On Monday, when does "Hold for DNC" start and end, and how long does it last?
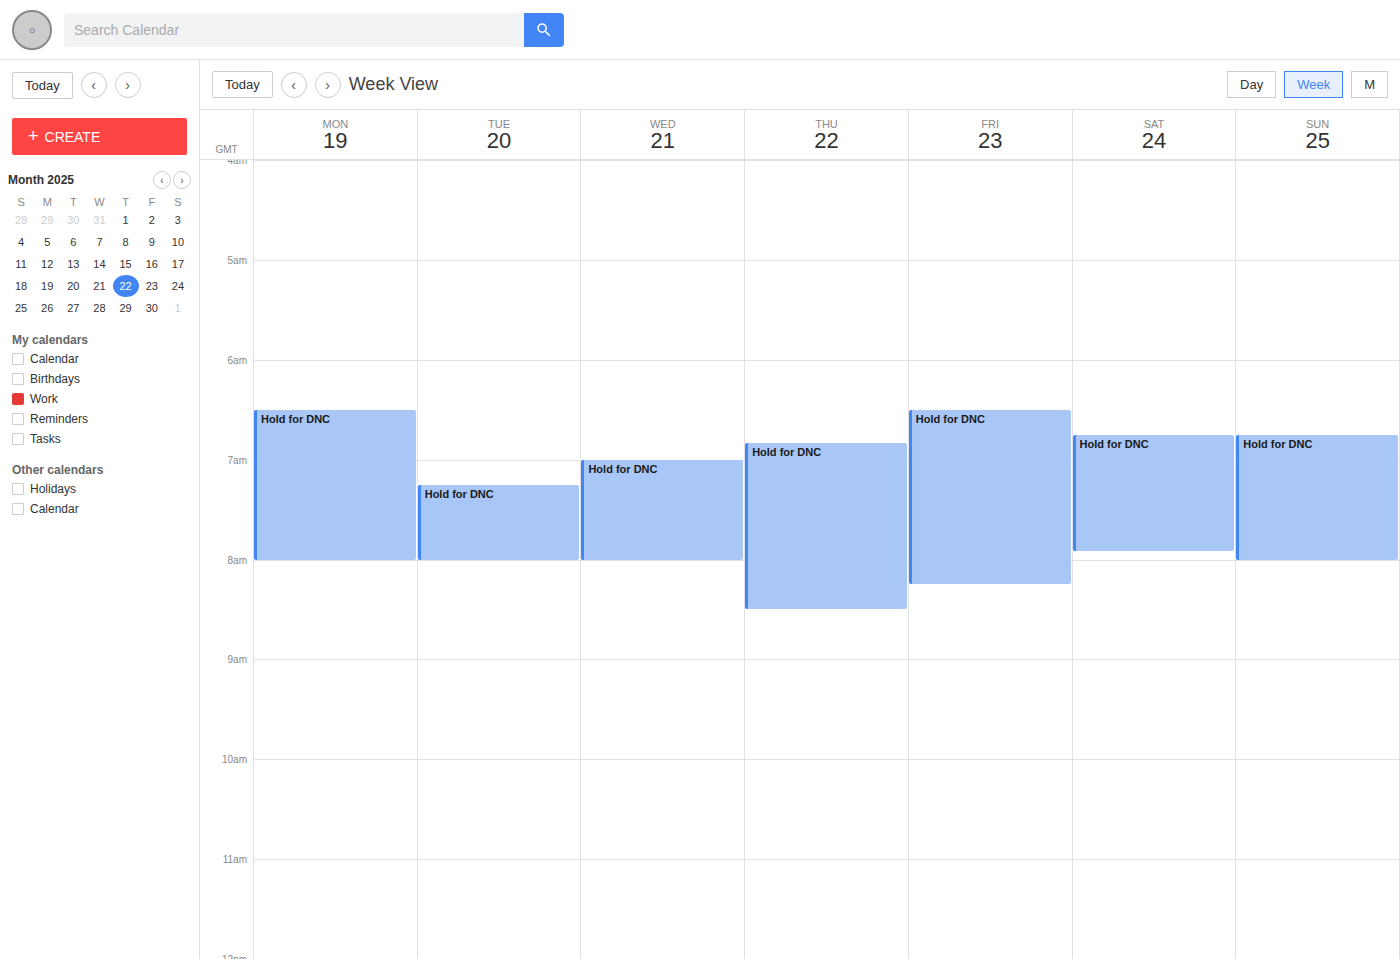
6:30 AM to 8:00 AM, 1 hour 30 minutes